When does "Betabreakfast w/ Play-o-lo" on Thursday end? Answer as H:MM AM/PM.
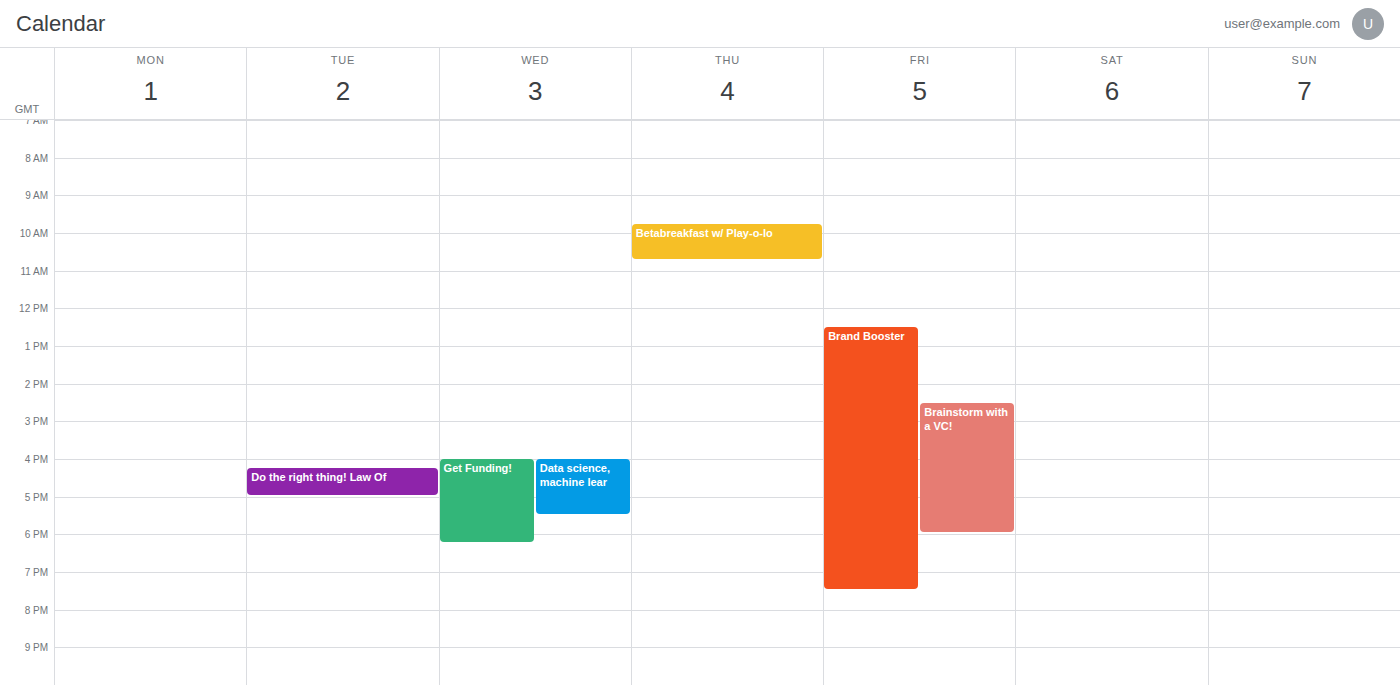
10:45 AM